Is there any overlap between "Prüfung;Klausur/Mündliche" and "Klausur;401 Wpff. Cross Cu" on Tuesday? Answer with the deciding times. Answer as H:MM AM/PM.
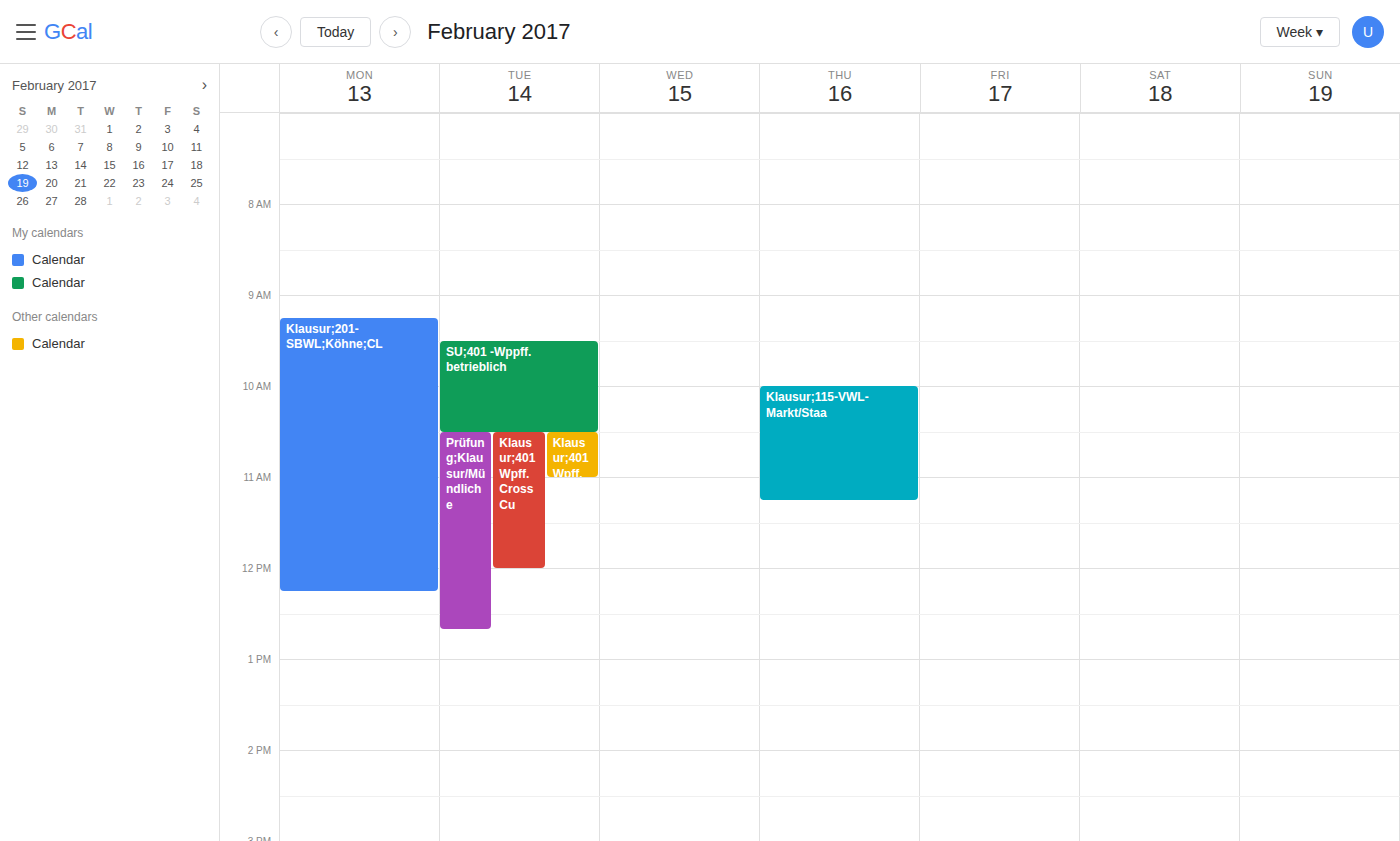
"Klausur;401 Wpff. Cross Cu" runs 10:30 AM to 12:00 PM, inside "Prüfung;Klausur/Mündliche" -- they overlap.